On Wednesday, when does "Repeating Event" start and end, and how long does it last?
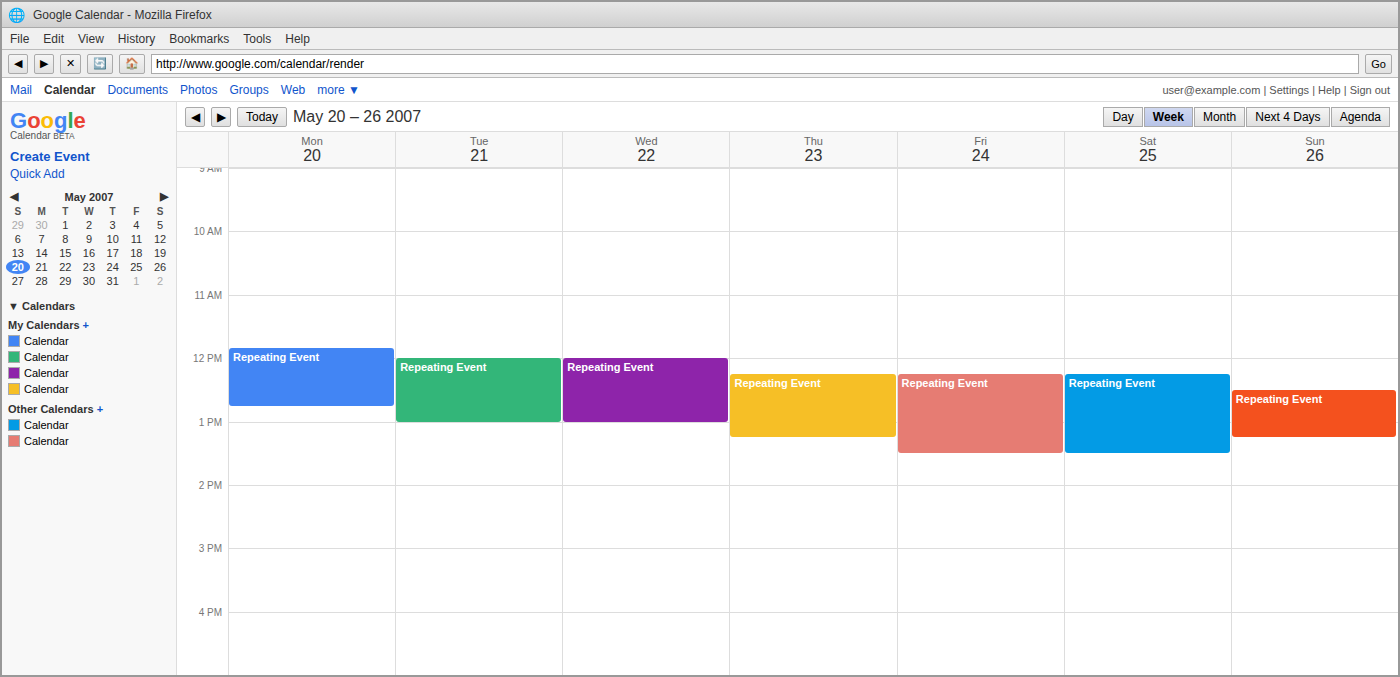
12:00 PM to 1:00 PM, 1 hour